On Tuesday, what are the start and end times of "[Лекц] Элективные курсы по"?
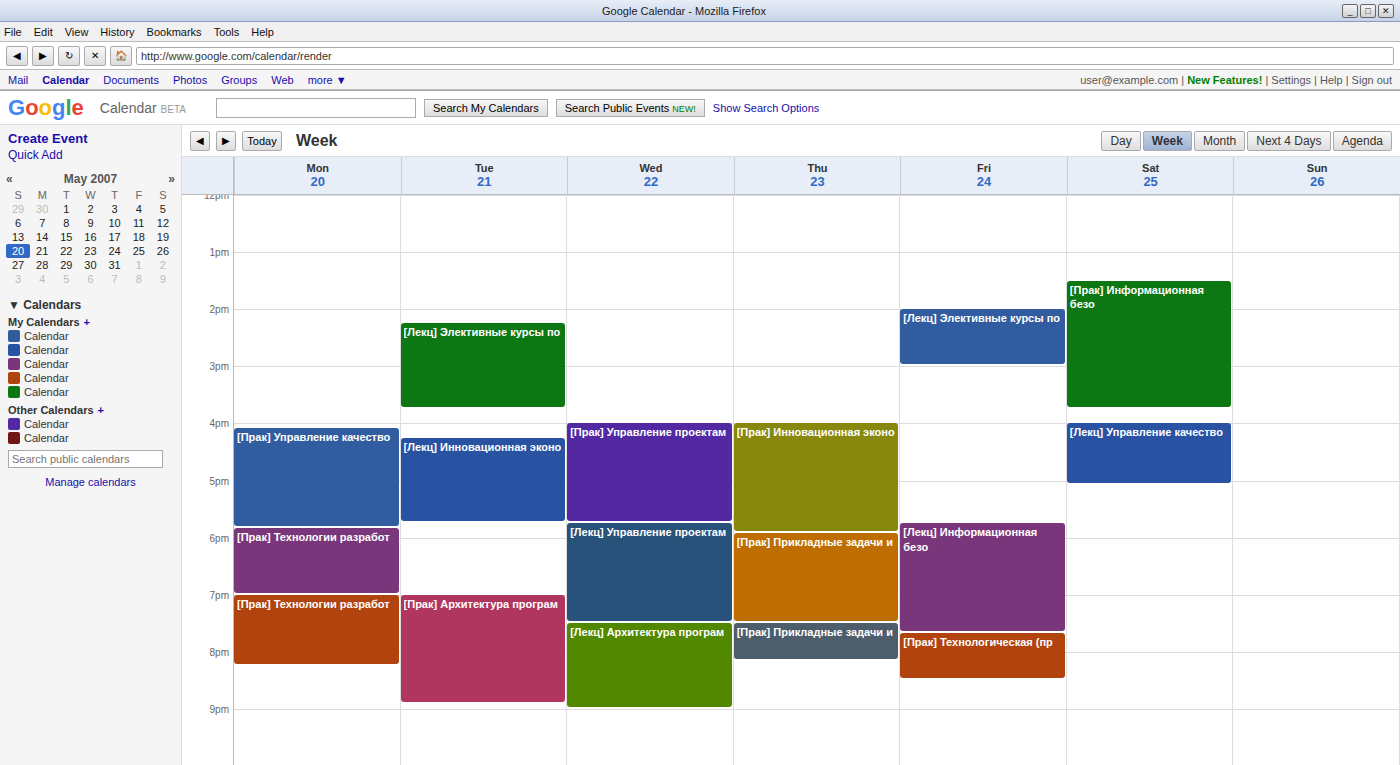
2:15 PM to 3:45 PM